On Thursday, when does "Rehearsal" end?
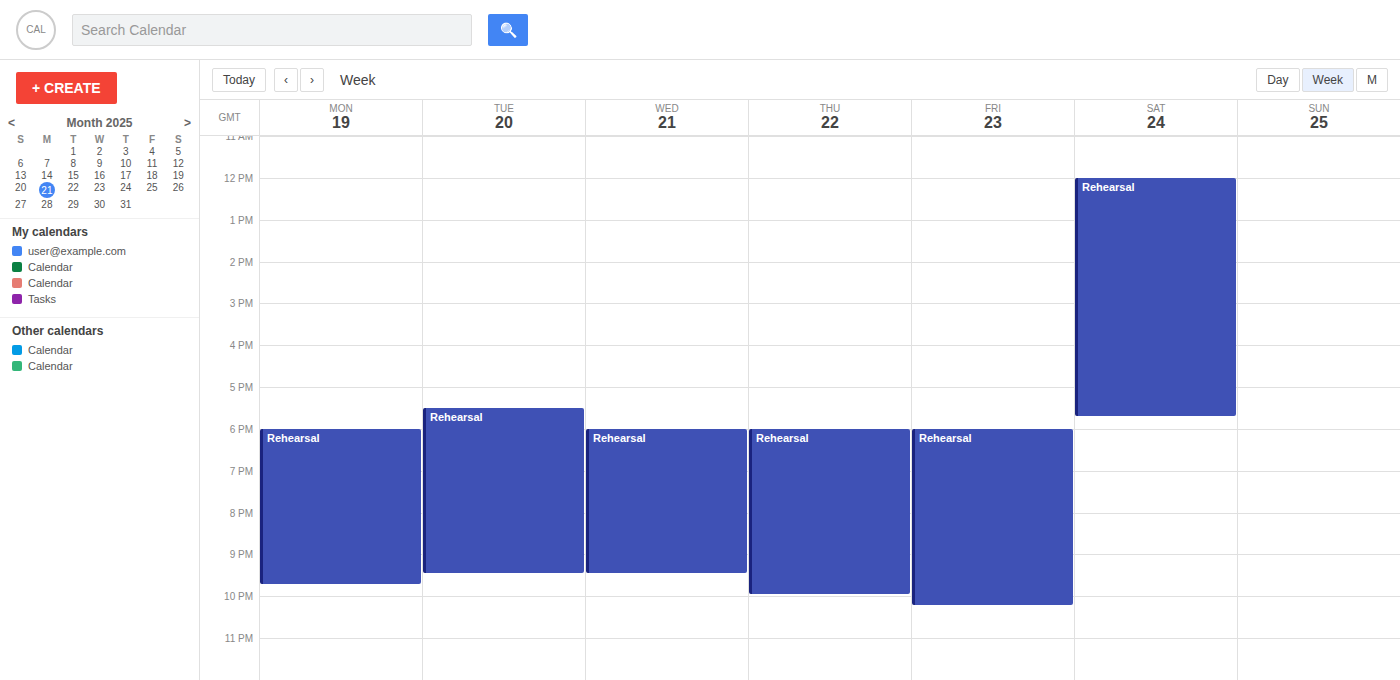
22:00